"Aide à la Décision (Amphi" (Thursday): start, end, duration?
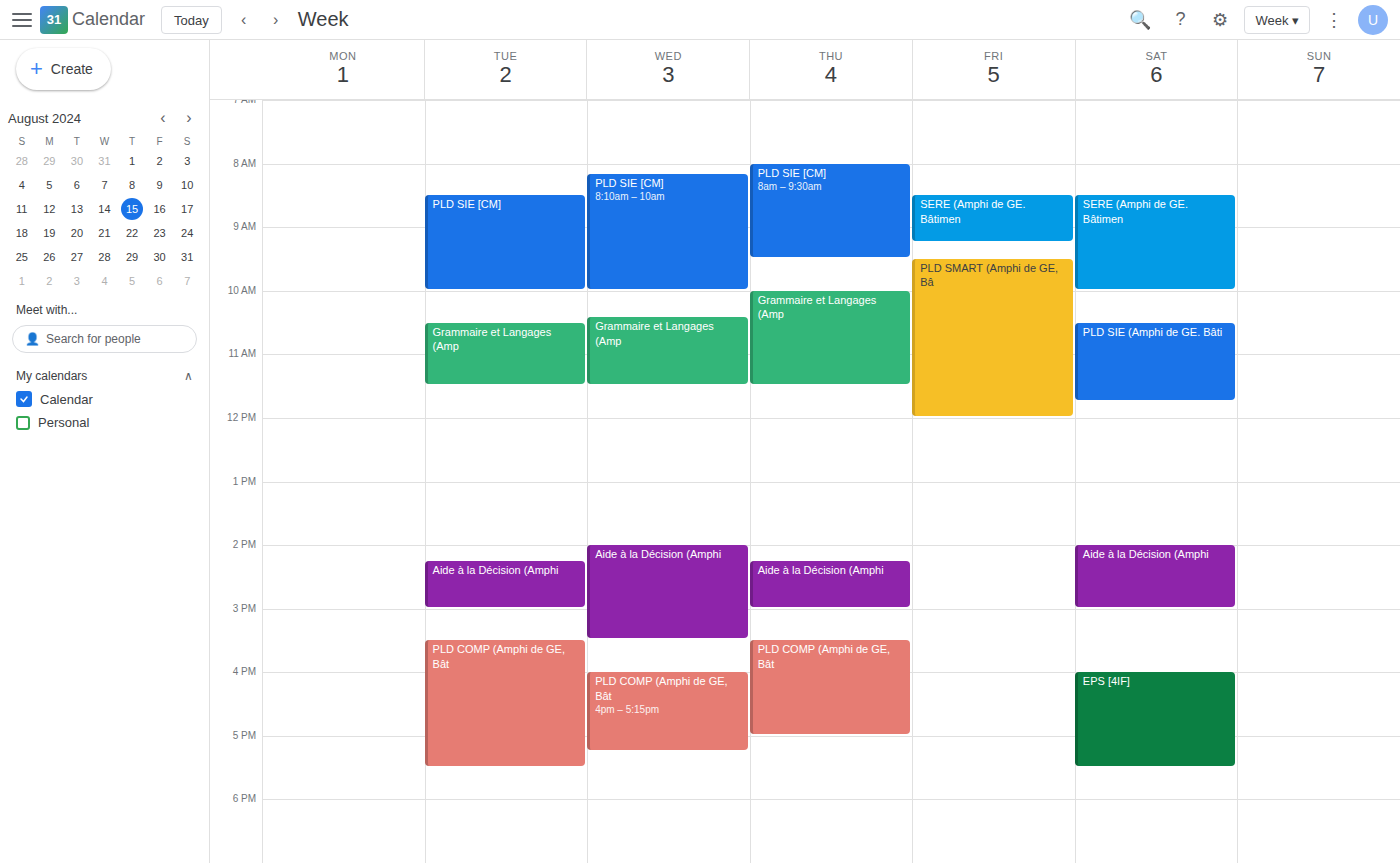
14:15 to 15:00, 45 minutes